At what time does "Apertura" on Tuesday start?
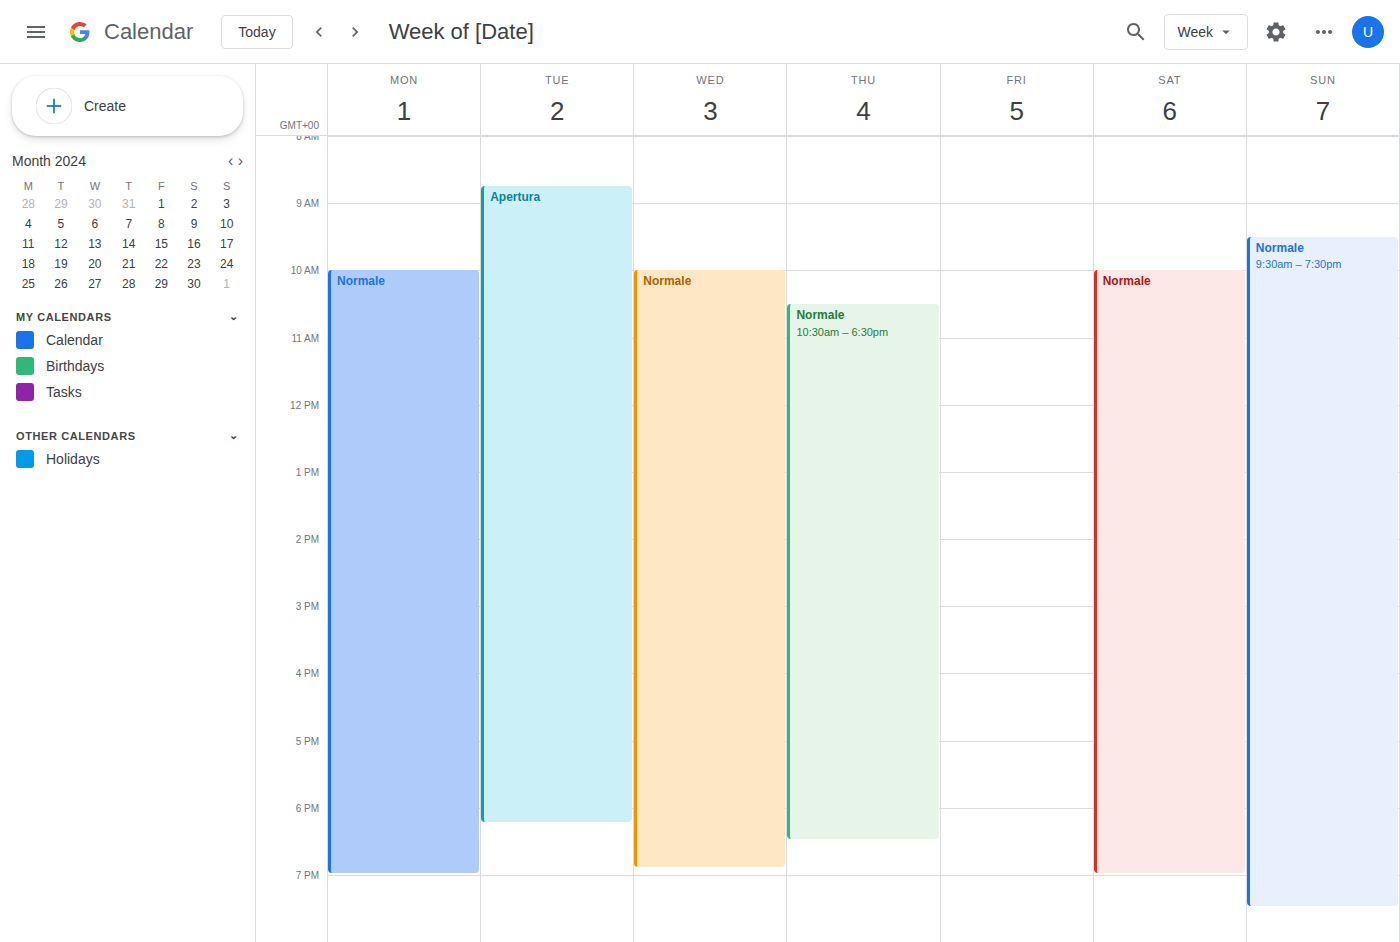
8:45 AM